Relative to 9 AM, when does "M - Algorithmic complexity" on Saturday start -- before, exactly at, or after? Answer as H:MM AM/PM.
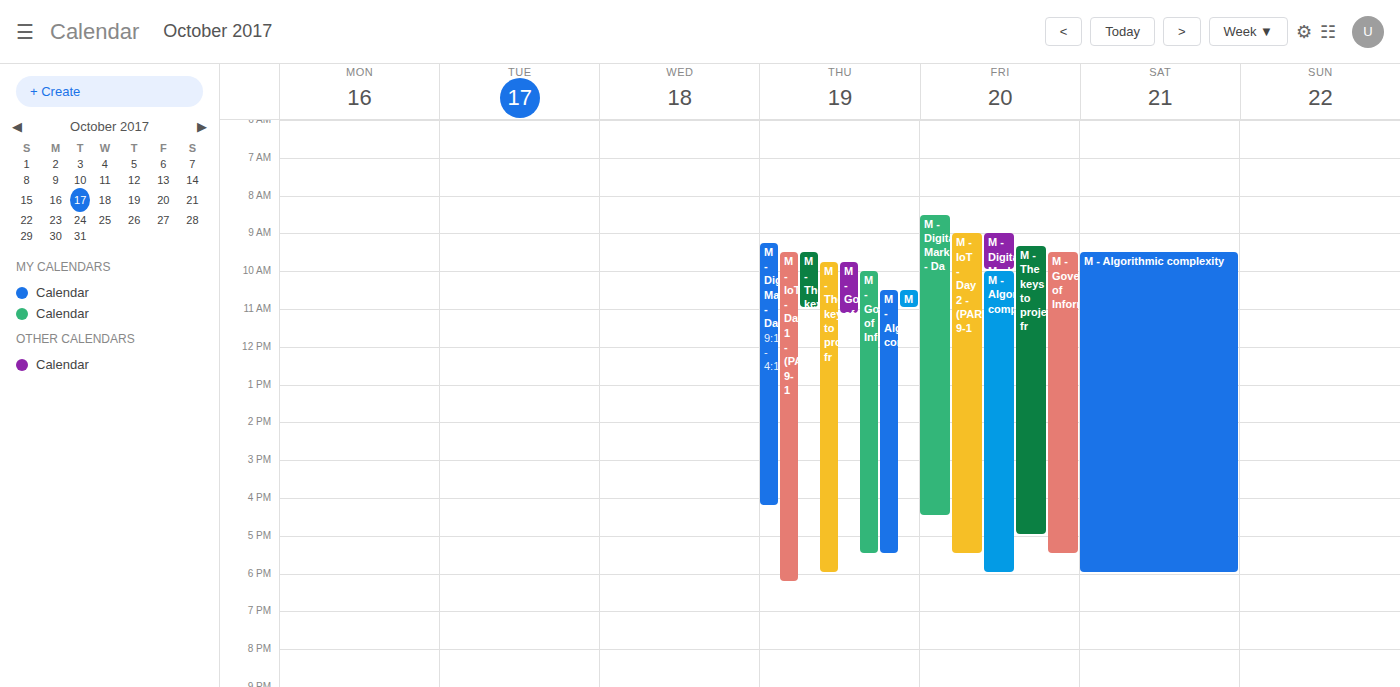
9:30 AM -- after 9 AM, 30 minutes below the 9 AM line.